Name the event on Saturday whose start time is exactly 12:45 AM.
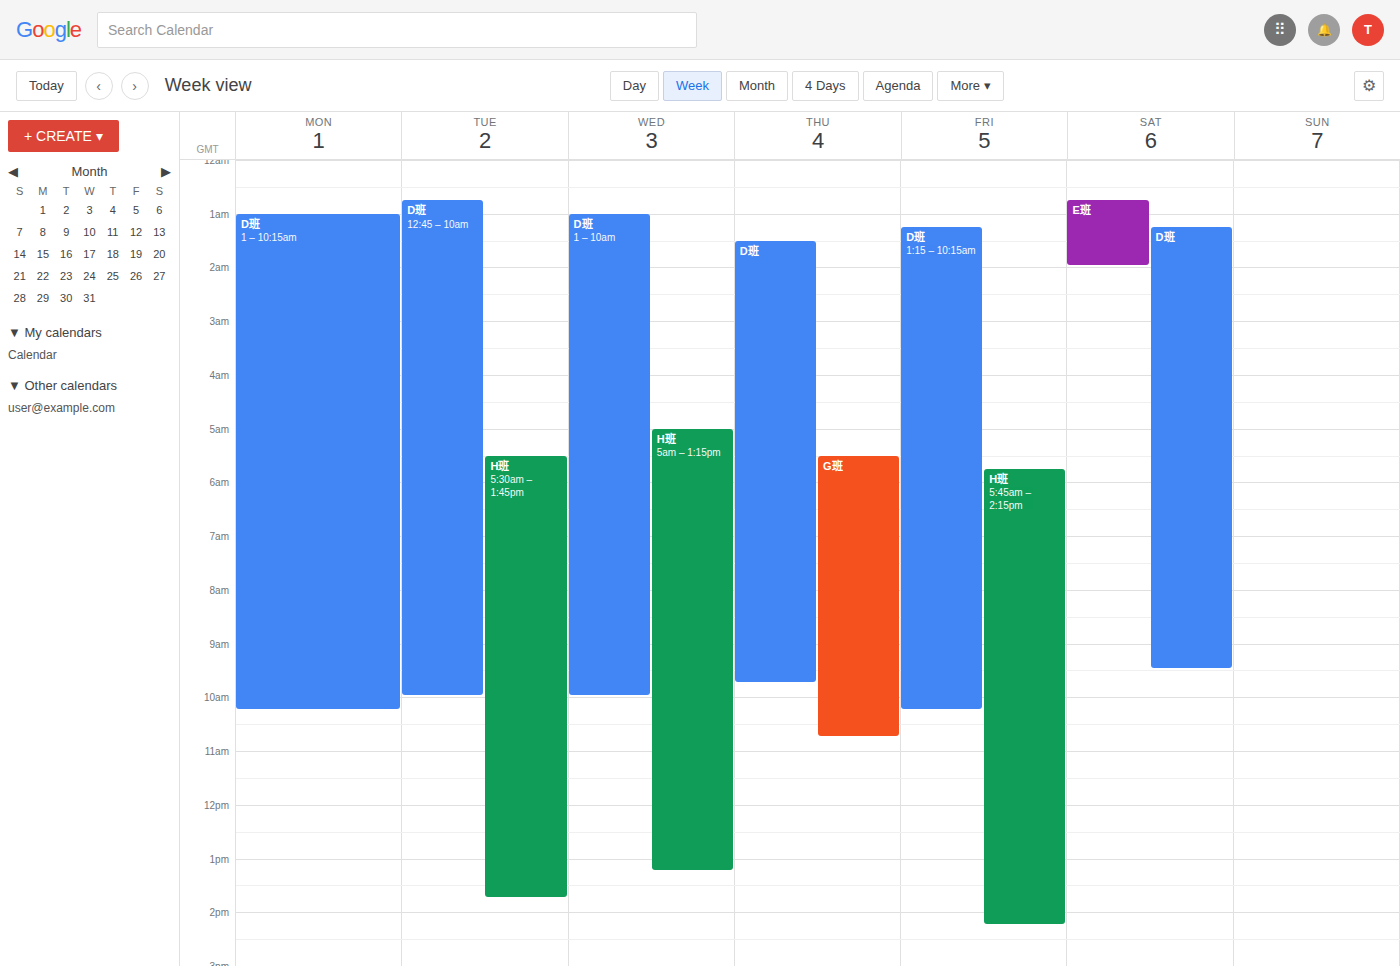
"E班"